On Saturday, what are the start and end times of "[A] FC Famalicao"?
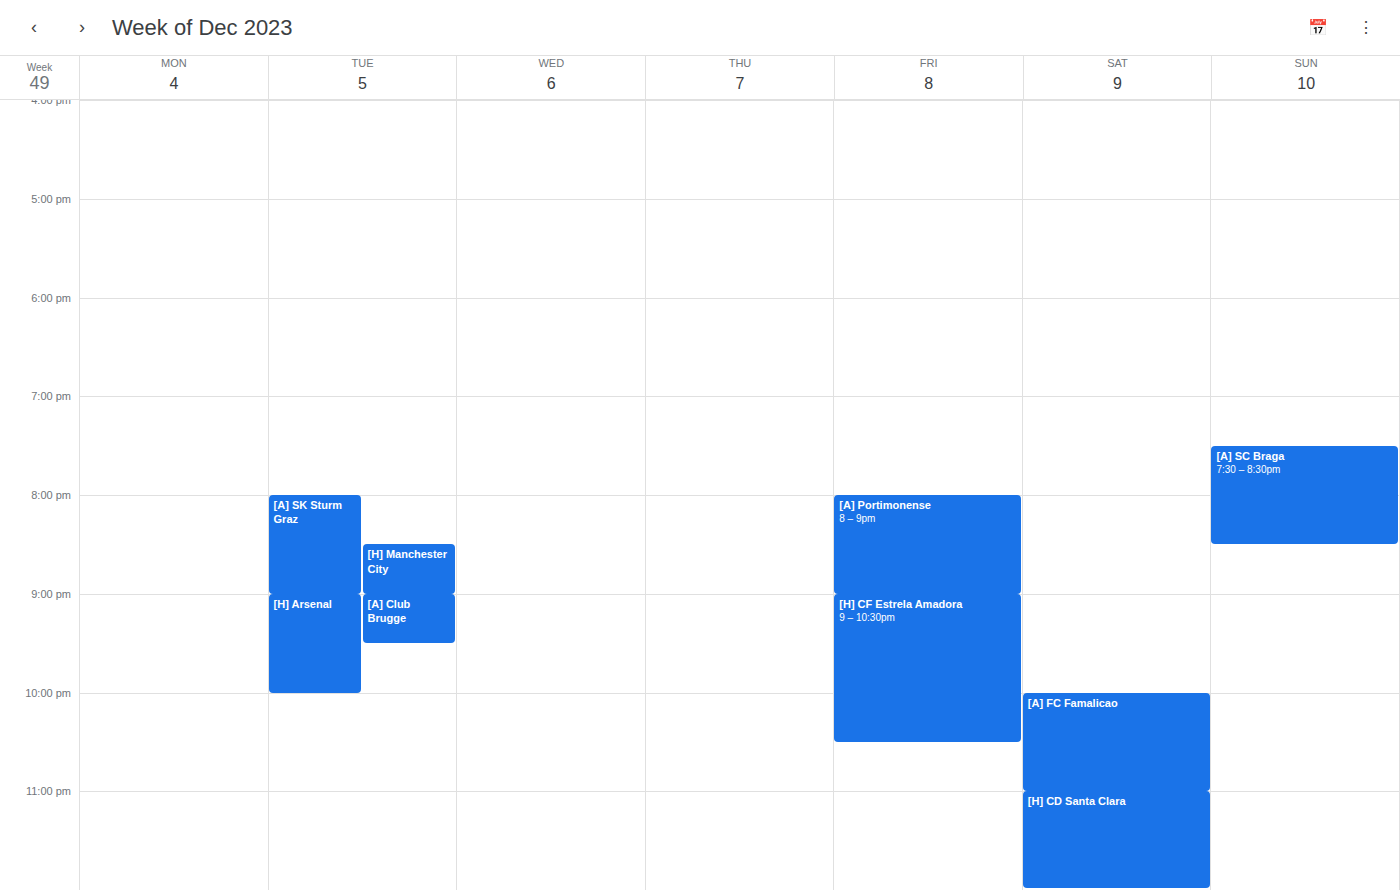
10:00 PM to 11:00 PM